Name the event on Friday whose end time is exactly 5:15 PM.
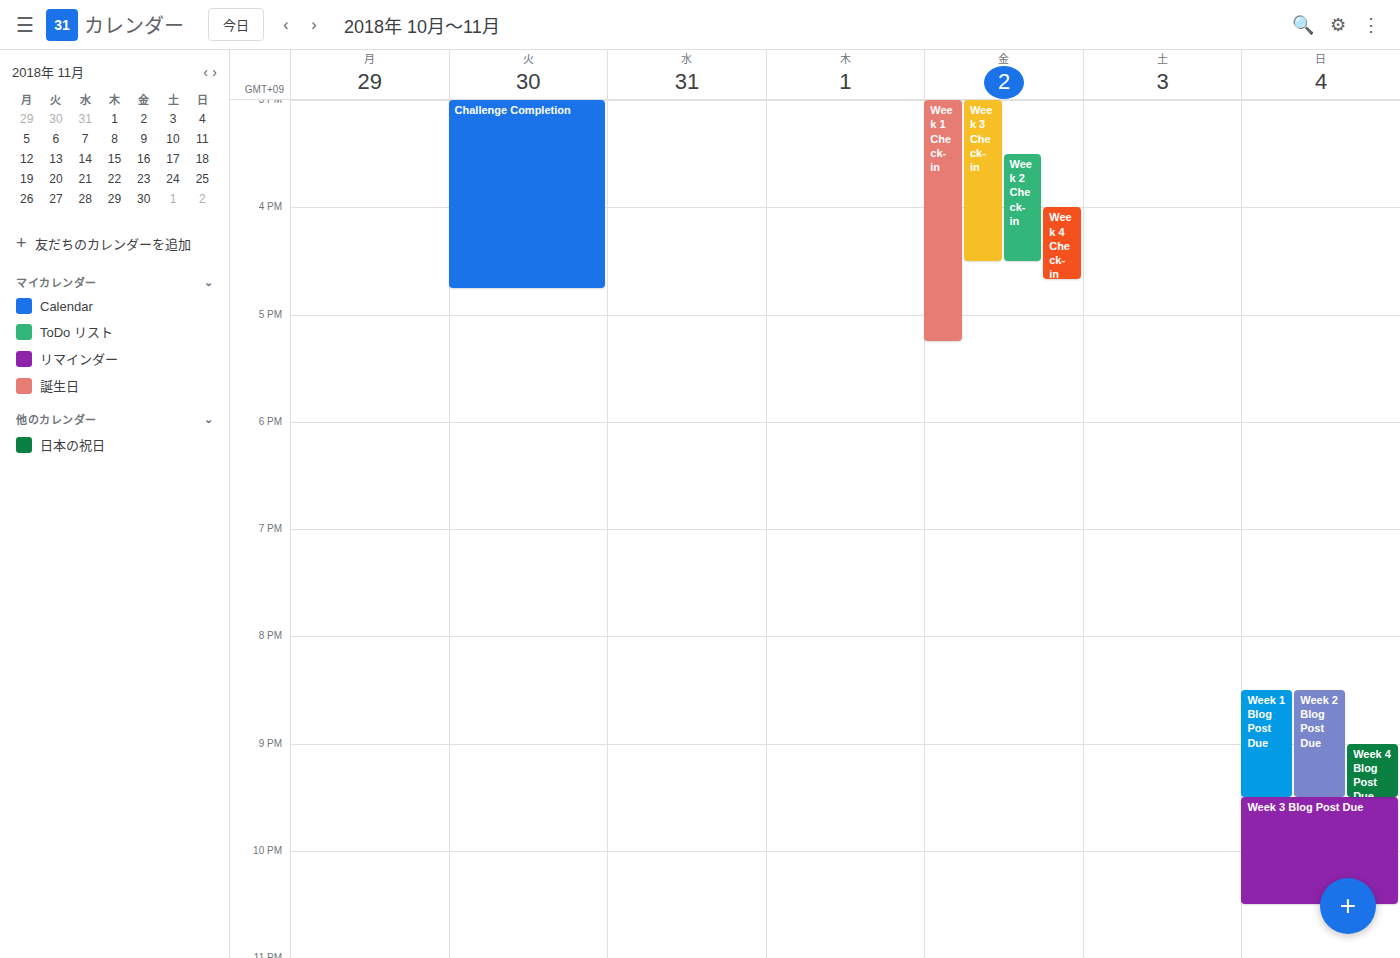
"Week 1 Check-in"